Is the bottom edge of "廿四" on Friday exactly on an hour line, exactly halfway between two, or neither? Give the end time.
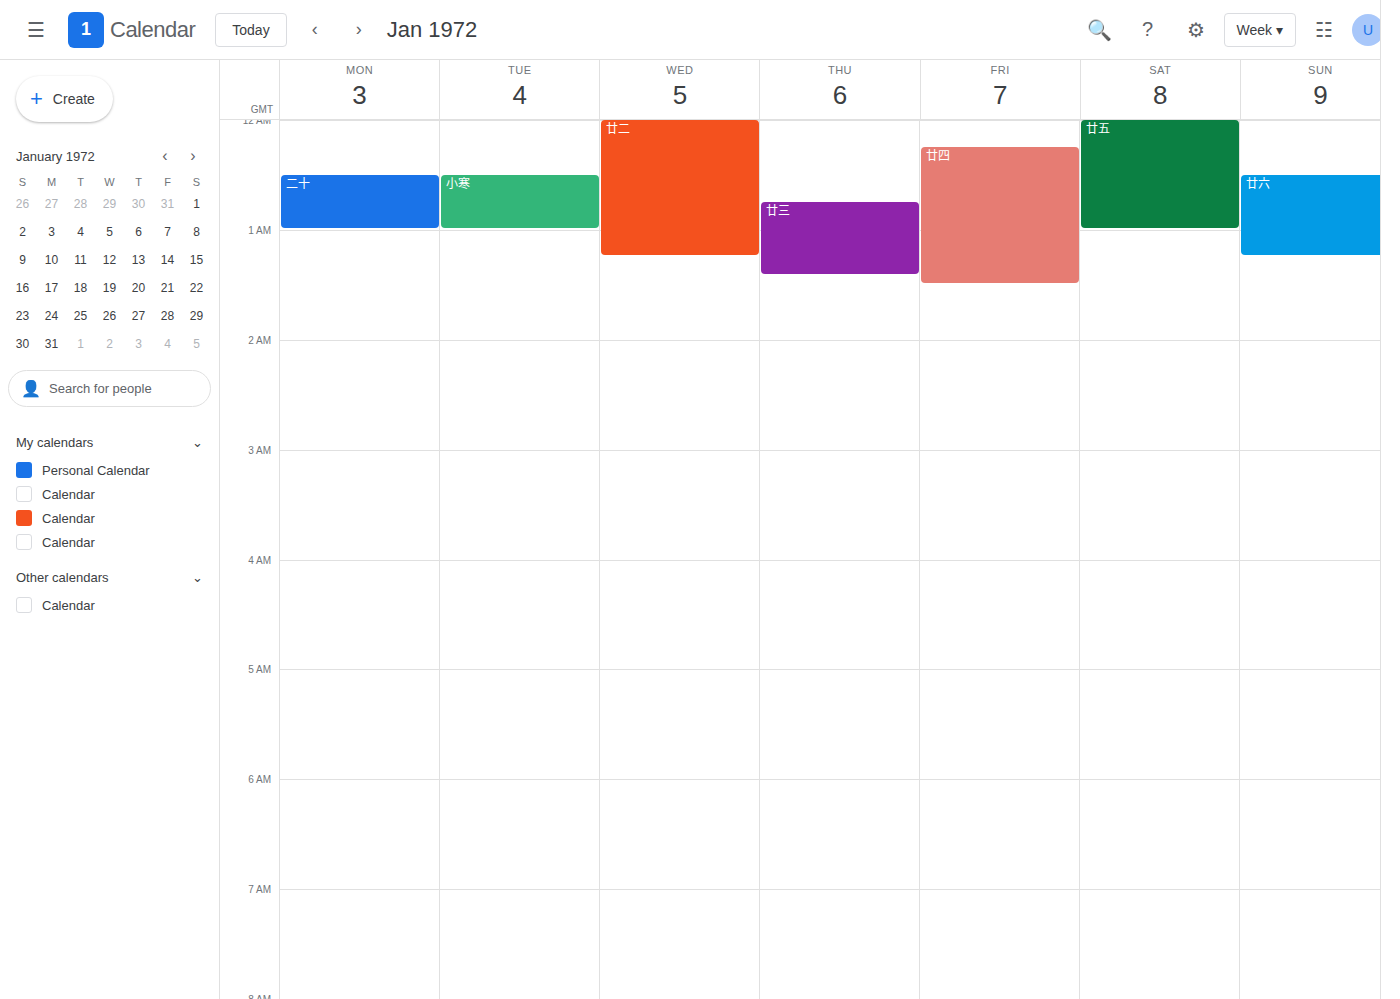
1:30 AM -- halfway between the 1 AM and 2 AM lines.